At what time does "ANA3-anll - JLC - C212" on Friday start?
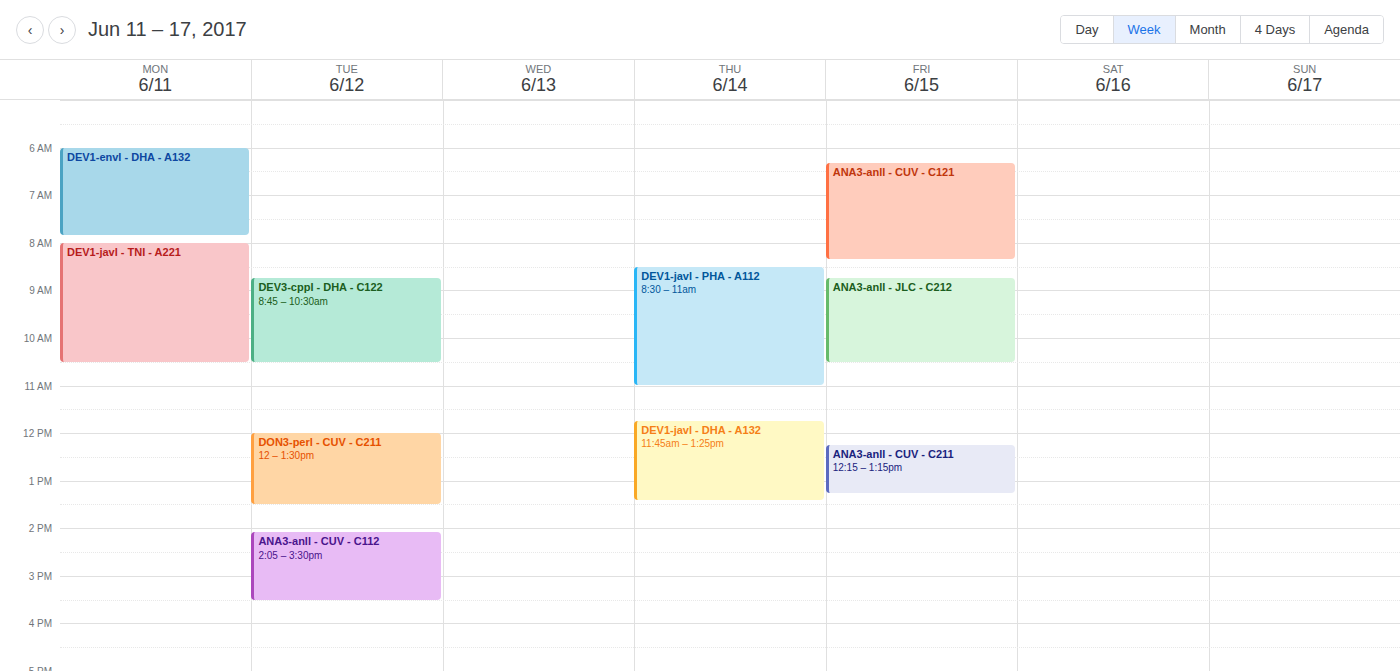
8:45 AM